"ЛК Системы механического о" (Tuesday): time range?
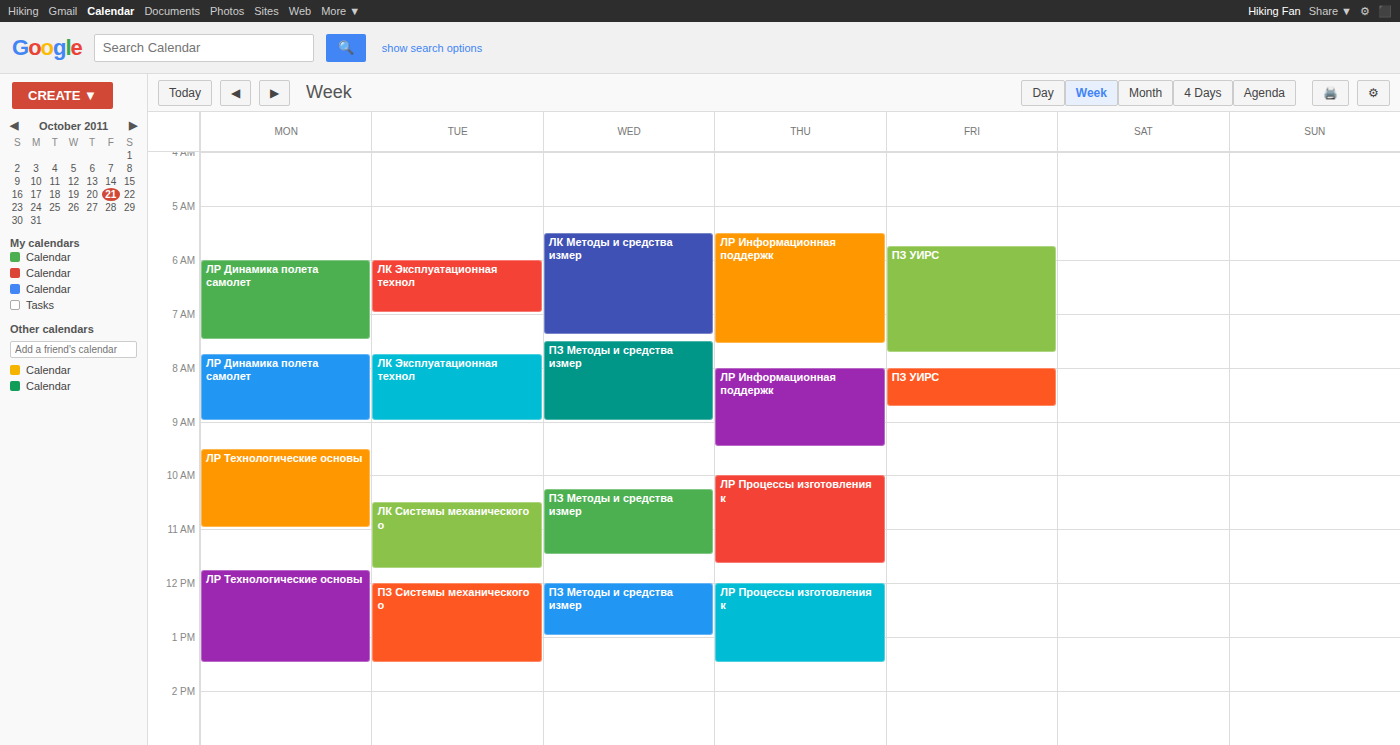
10:30 AM to 11:45 AM